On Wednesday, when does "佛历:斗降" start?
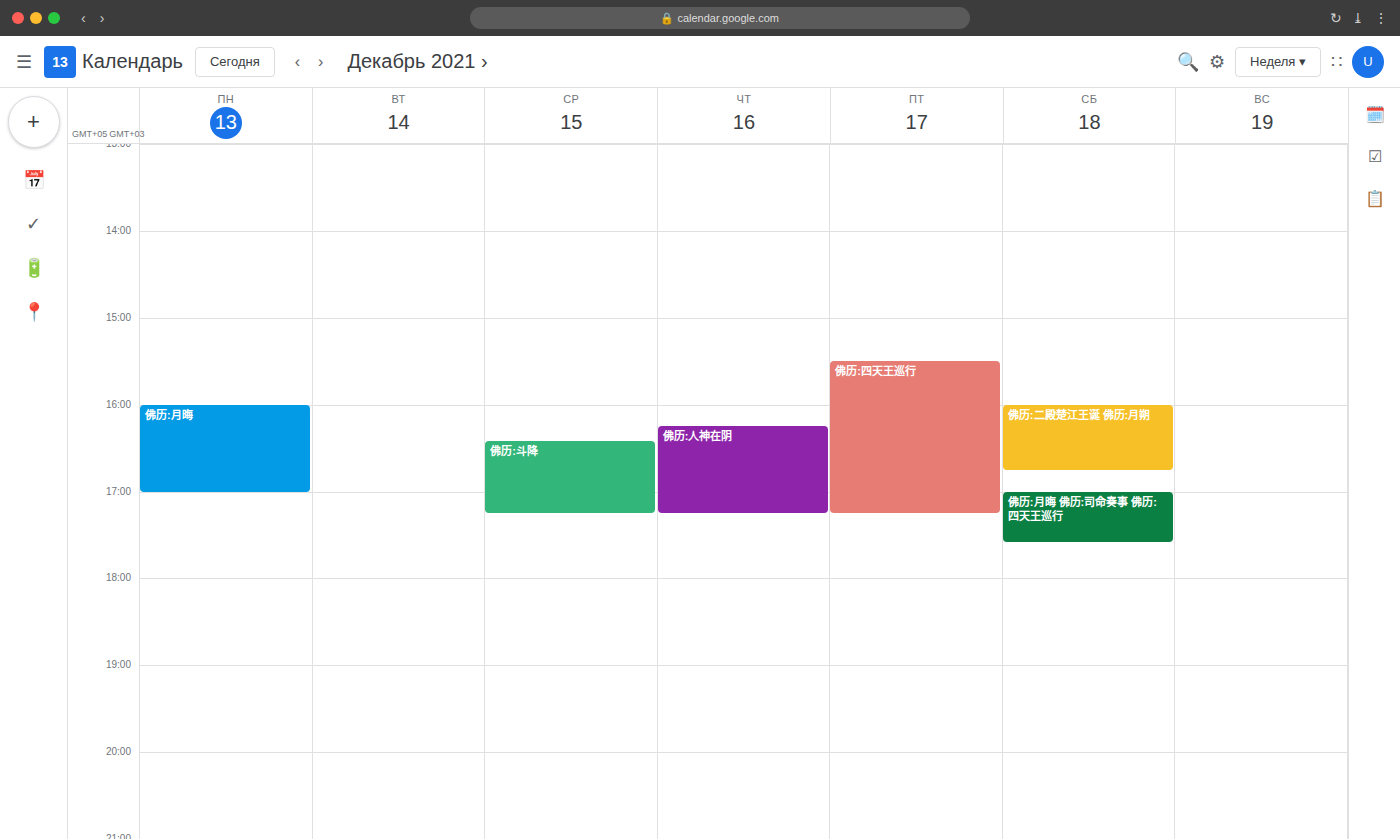
4:25 PM